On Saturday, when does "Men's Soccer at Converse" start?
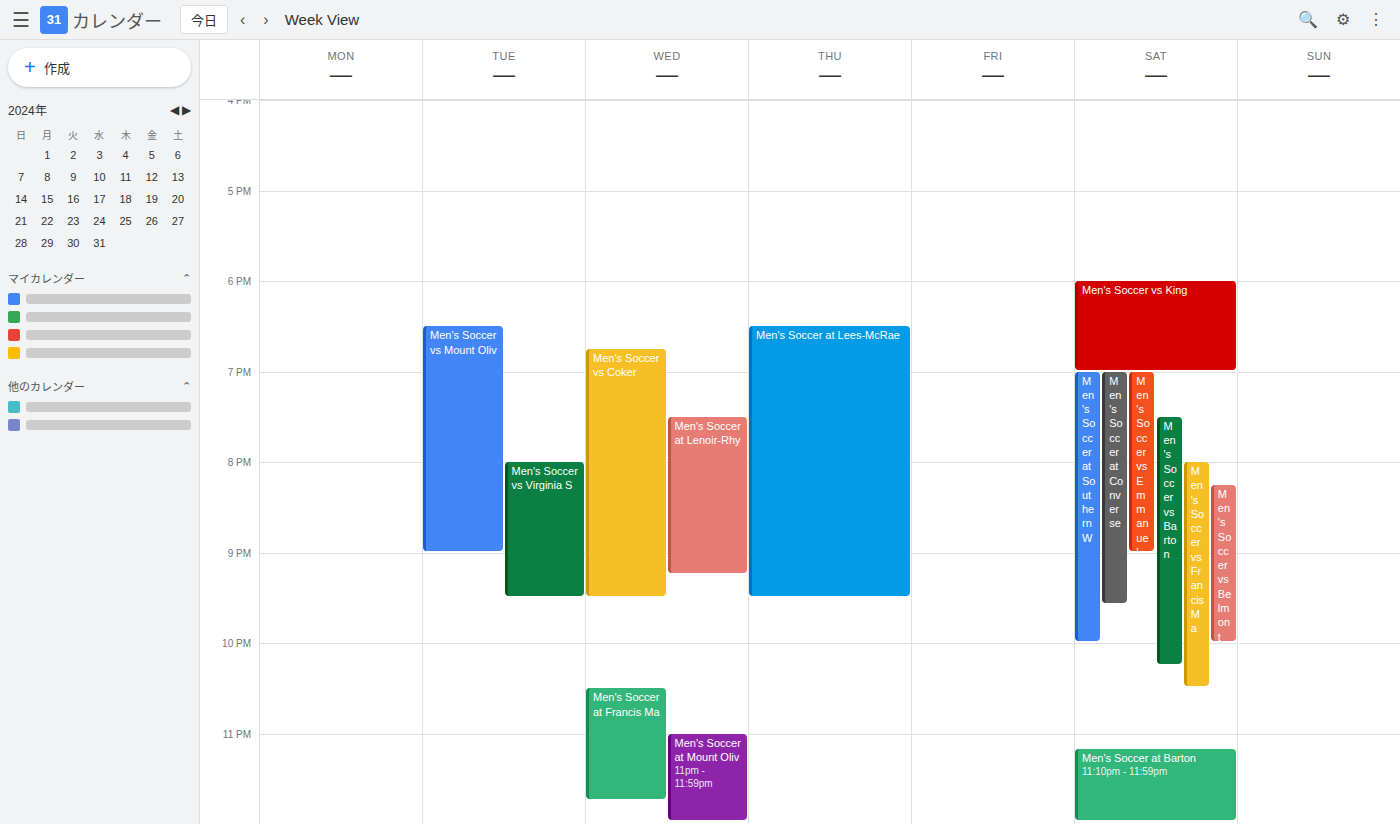
19:00